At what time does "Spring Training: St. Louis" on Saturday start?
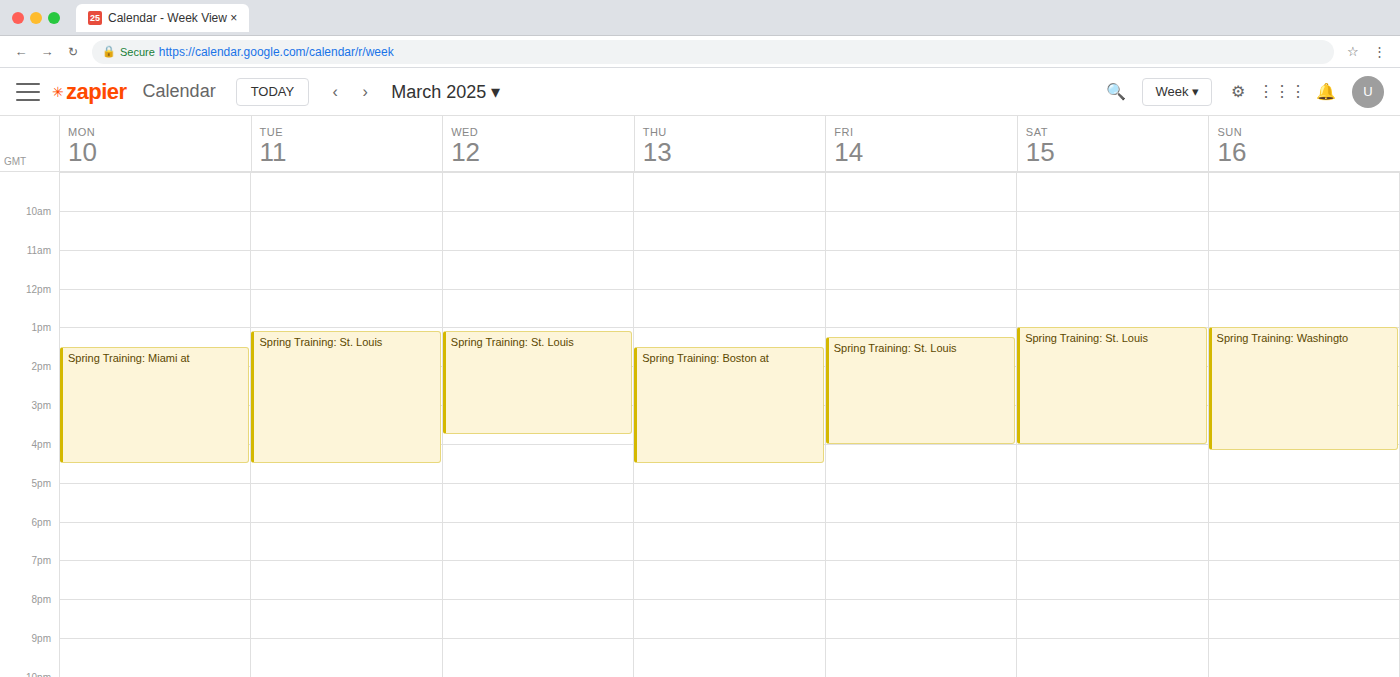
13:00